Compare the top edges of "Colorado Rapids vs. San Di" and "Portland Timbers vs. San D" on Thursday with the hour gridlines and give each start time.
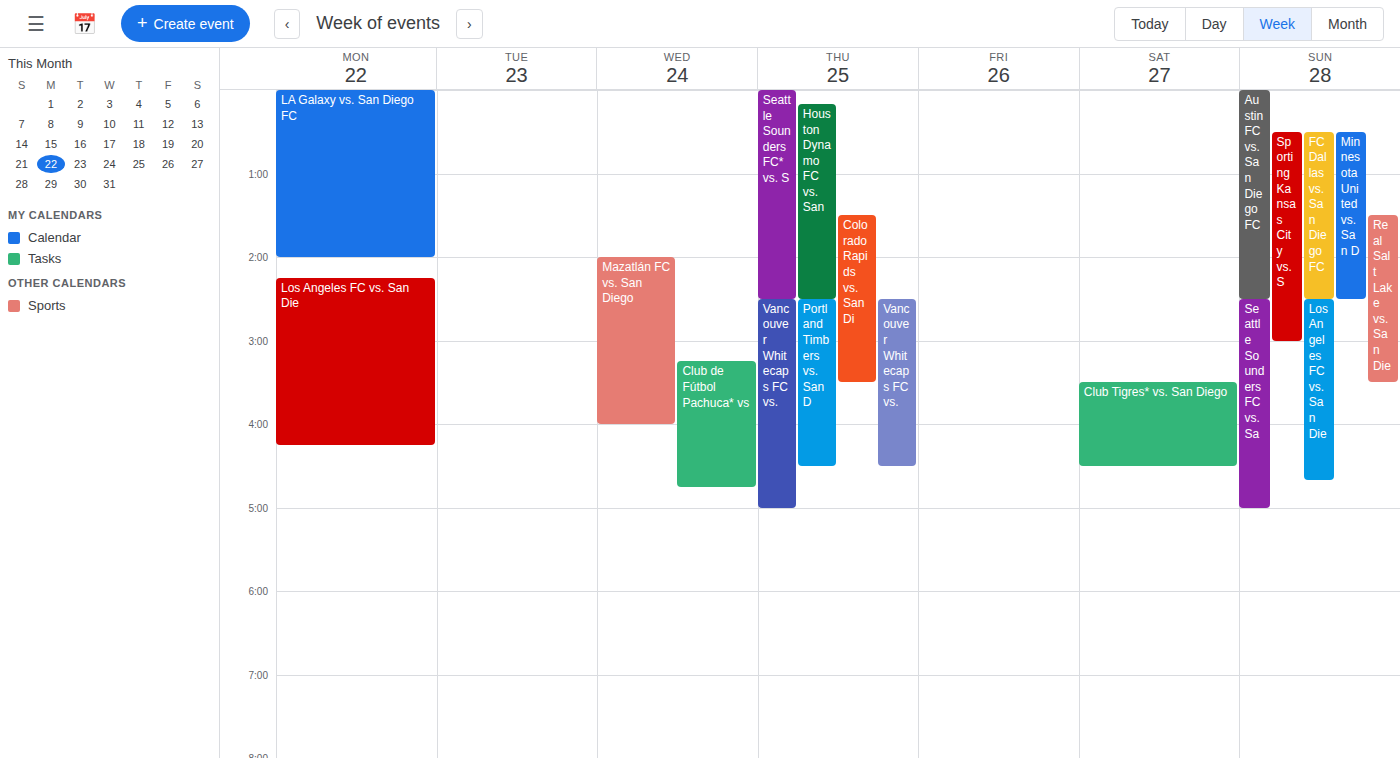
"Colorado Rapids vs. San Di": 1:30 AM, halfway between the 1 AM and 2 AM lines. "Portland Timbers vs. San D": 2:30 AM, halfway between the 2 AM and 3 AM lines.